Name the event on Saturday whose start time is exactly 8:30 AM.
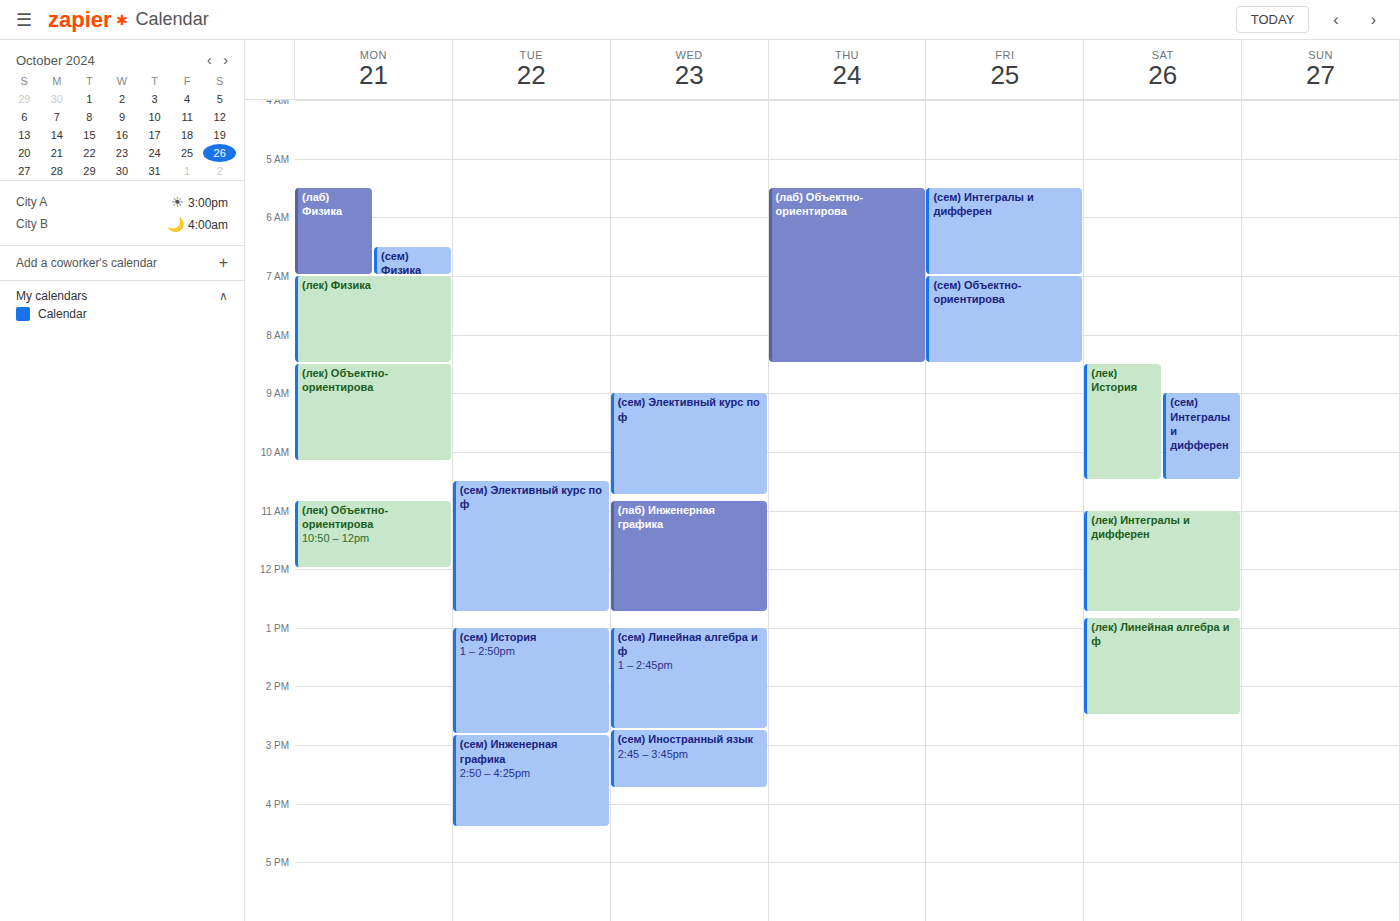
"(лек) История"